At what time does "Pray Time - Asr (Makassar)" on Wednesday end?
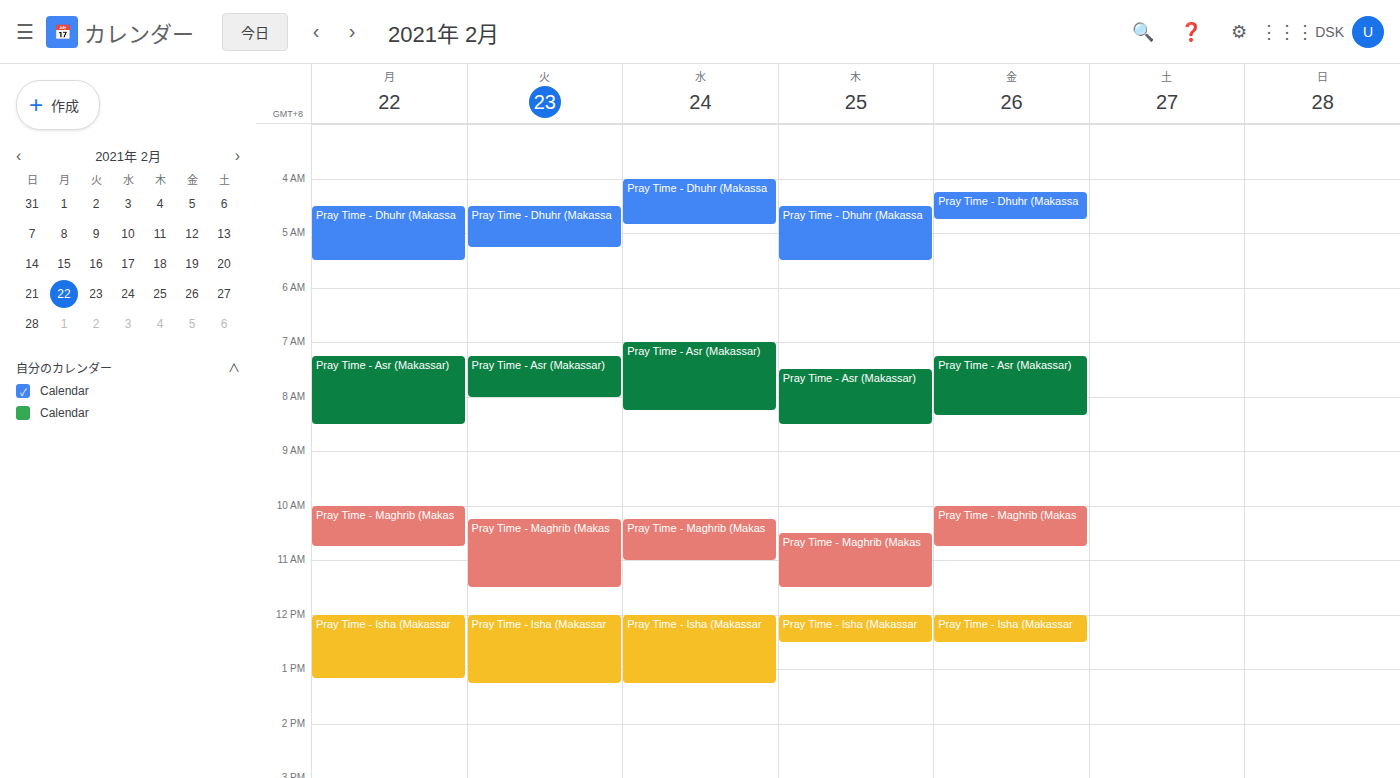
8:15 AM